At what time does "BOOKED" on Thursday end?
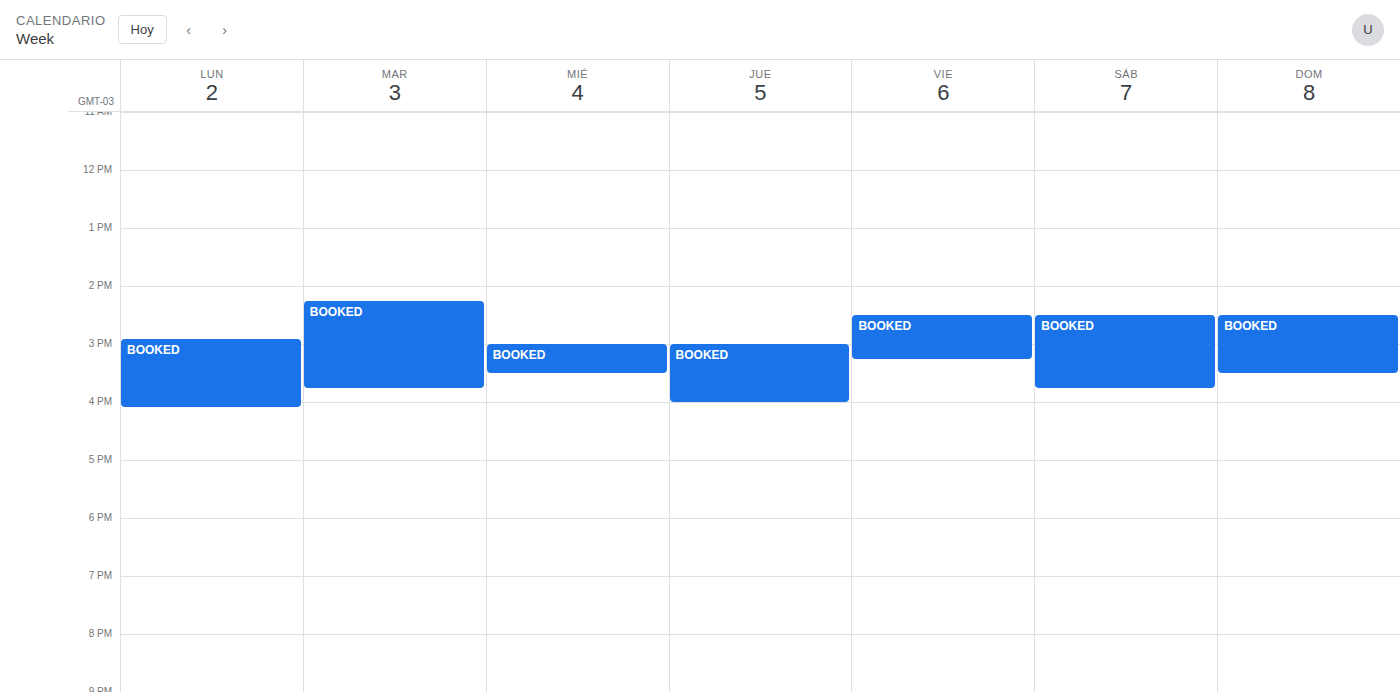
4:00 PM